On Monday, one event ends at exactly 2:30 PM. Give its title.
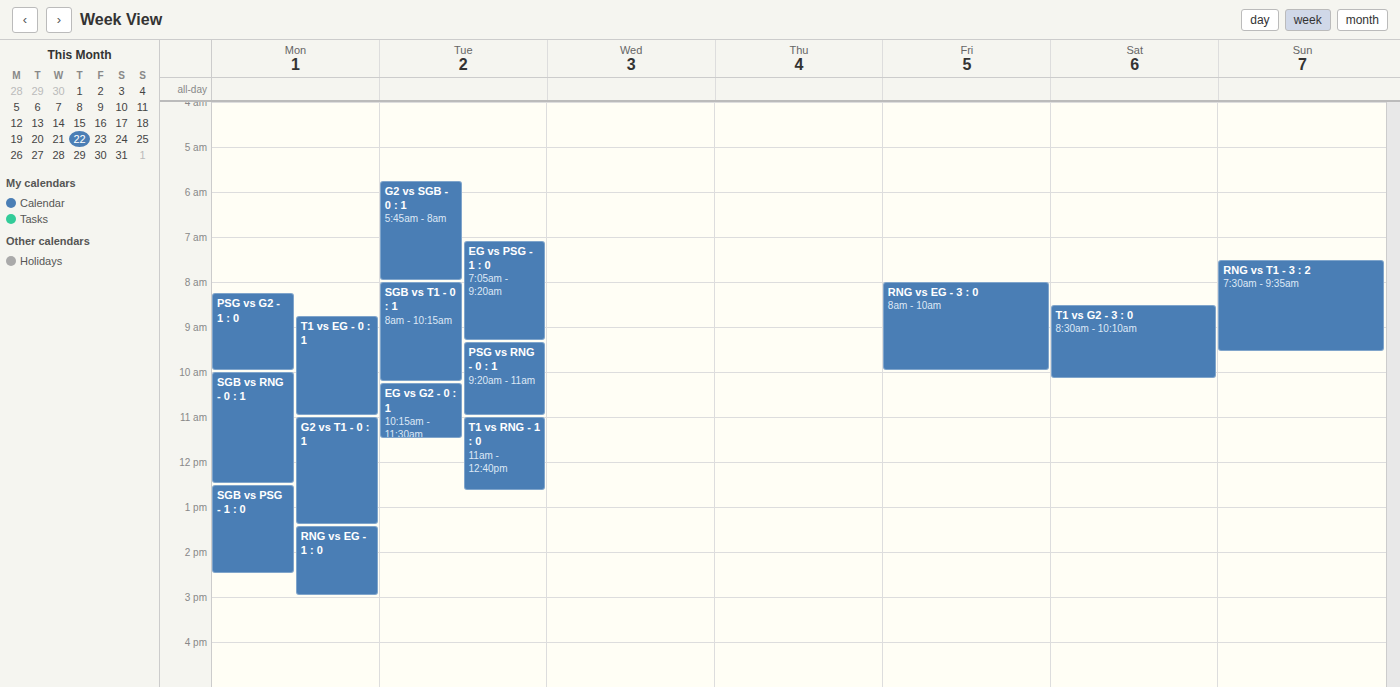
"SGB vs PSG - 1 : 0"